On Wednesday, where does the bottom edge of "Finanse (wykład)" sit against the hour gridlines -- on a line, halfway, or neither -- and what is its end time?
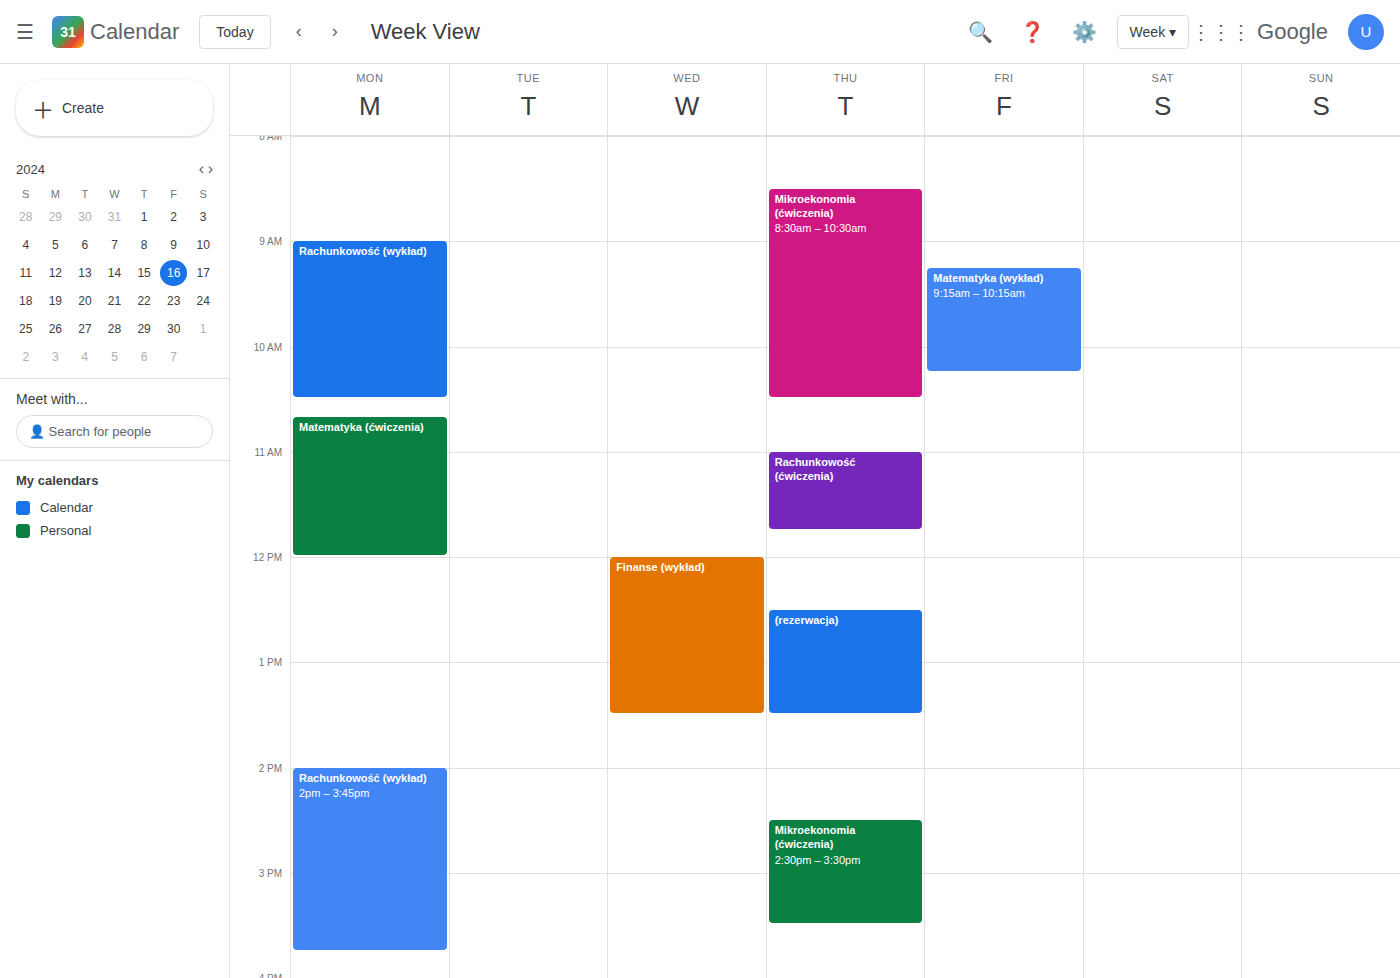
1:30 PM -- halfway between the 1 PM and 2 PM lines.